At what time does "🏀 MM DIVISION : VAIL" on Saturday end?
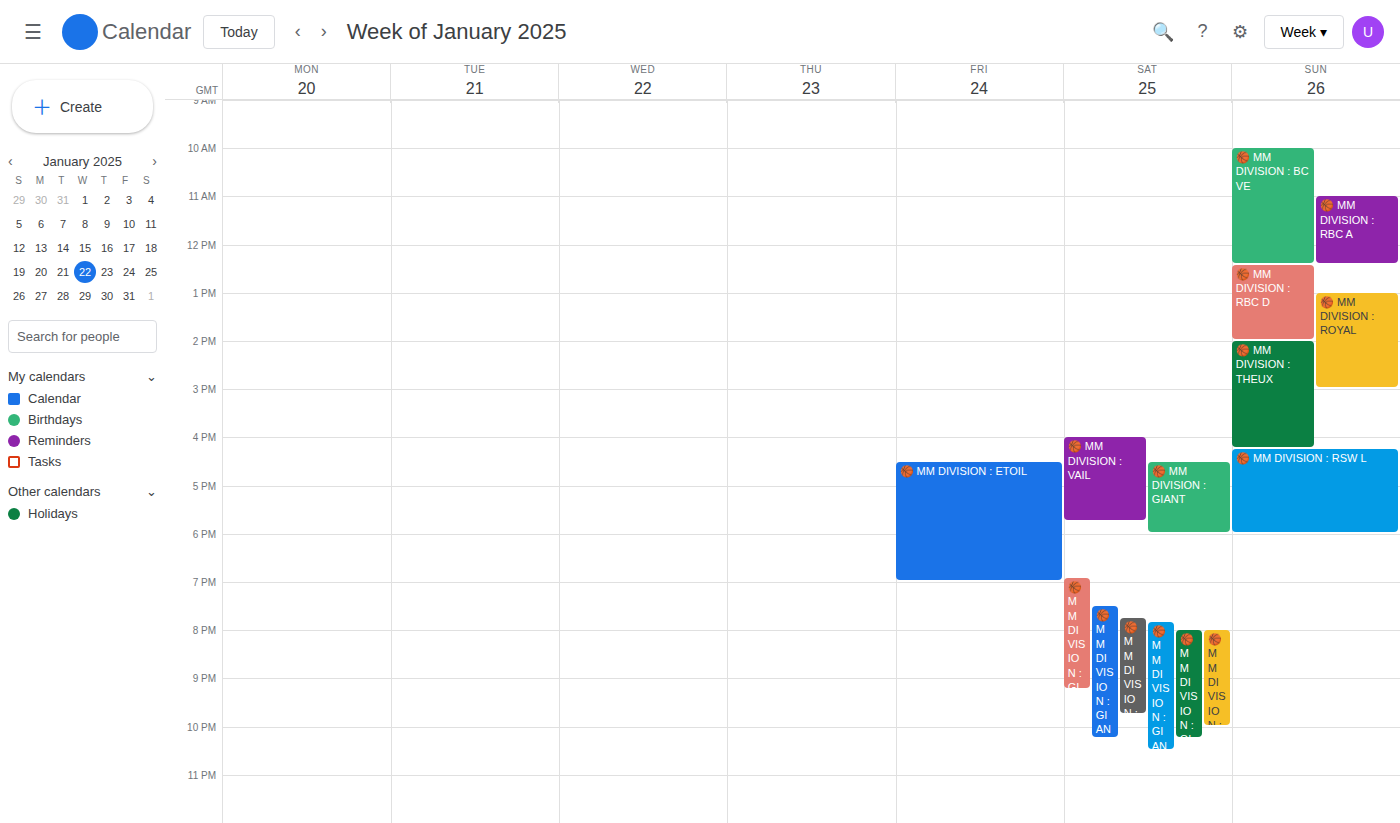
5:45 PM